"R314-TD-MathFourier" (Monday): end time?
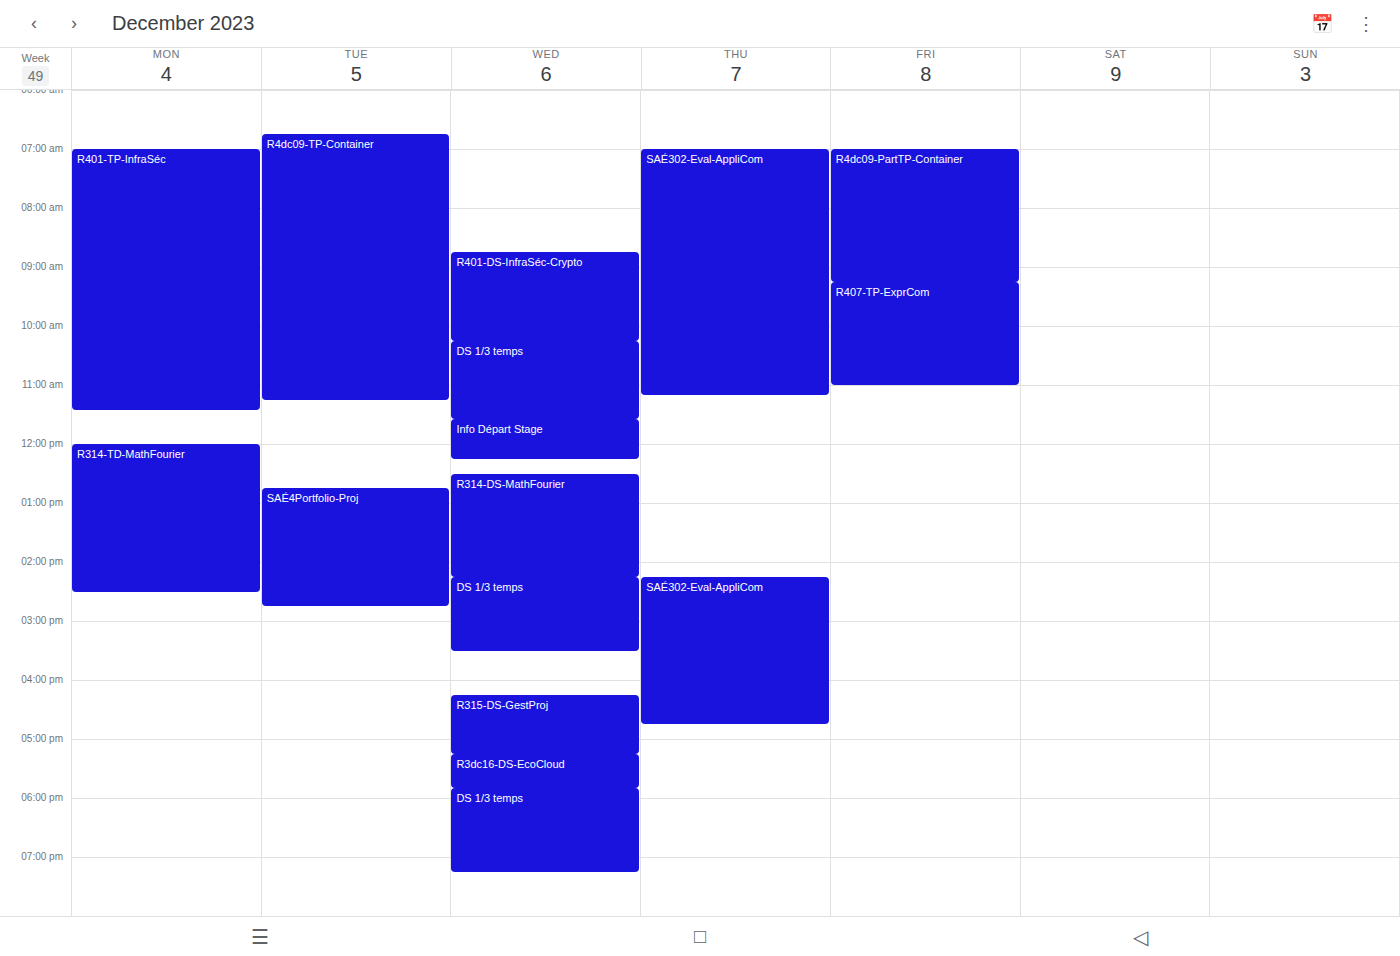
2:30 PM